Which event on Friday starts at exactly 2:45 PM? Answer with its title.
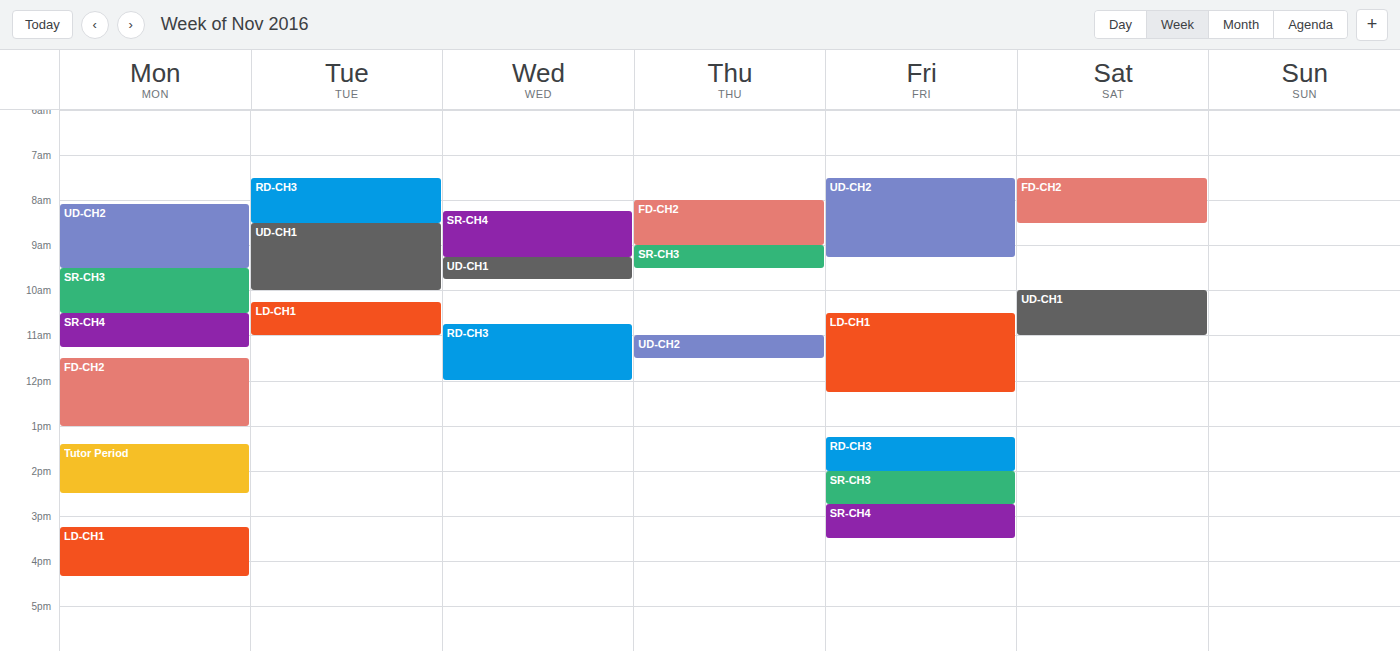
"SR-CH4"